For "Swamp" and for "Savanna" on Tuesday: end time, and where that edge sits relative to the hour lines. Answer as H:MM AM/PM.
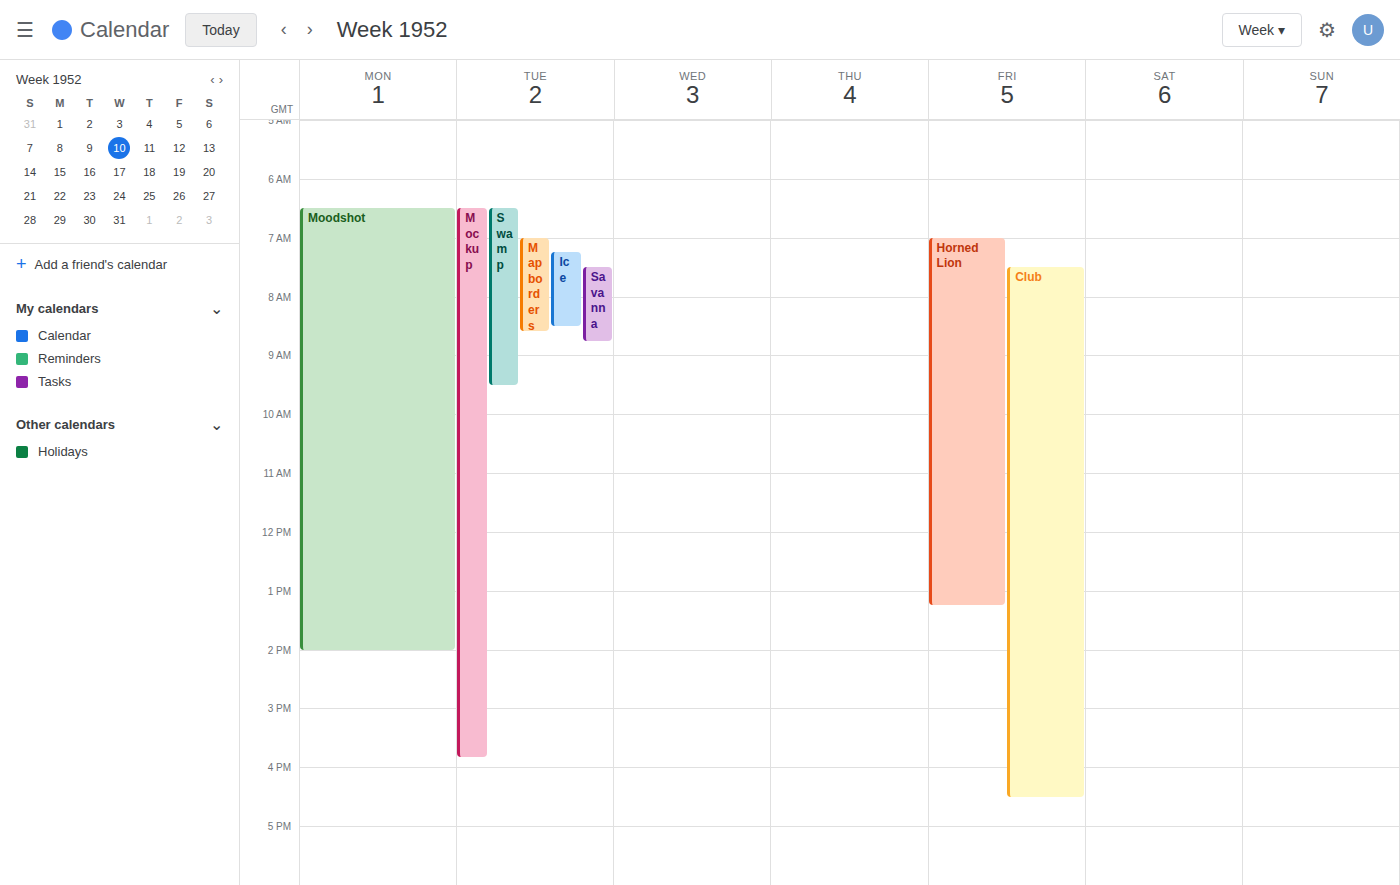
"Swamp": 9:30 AM, halfway between the 9 AM and 10 AM lines. "Savanna": 8:45 AM, neither: three quarters of the way from the 8 AM line to the 9 AM line.